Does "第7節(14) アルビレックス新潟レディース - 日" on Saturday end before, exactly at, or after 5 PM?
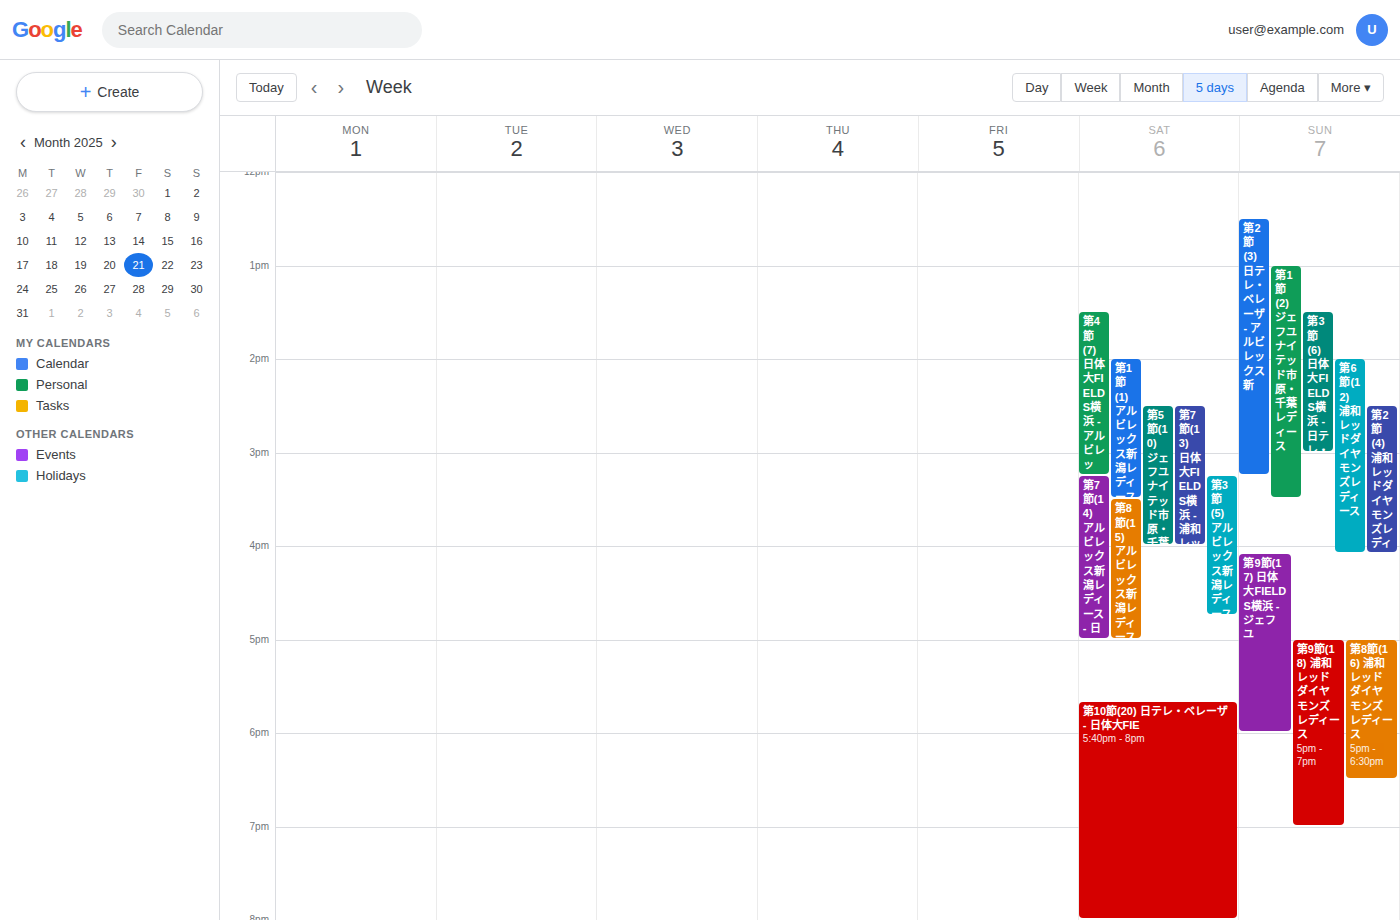
5:00 PM -- exactly at 5 PM, on the 5 PM line.